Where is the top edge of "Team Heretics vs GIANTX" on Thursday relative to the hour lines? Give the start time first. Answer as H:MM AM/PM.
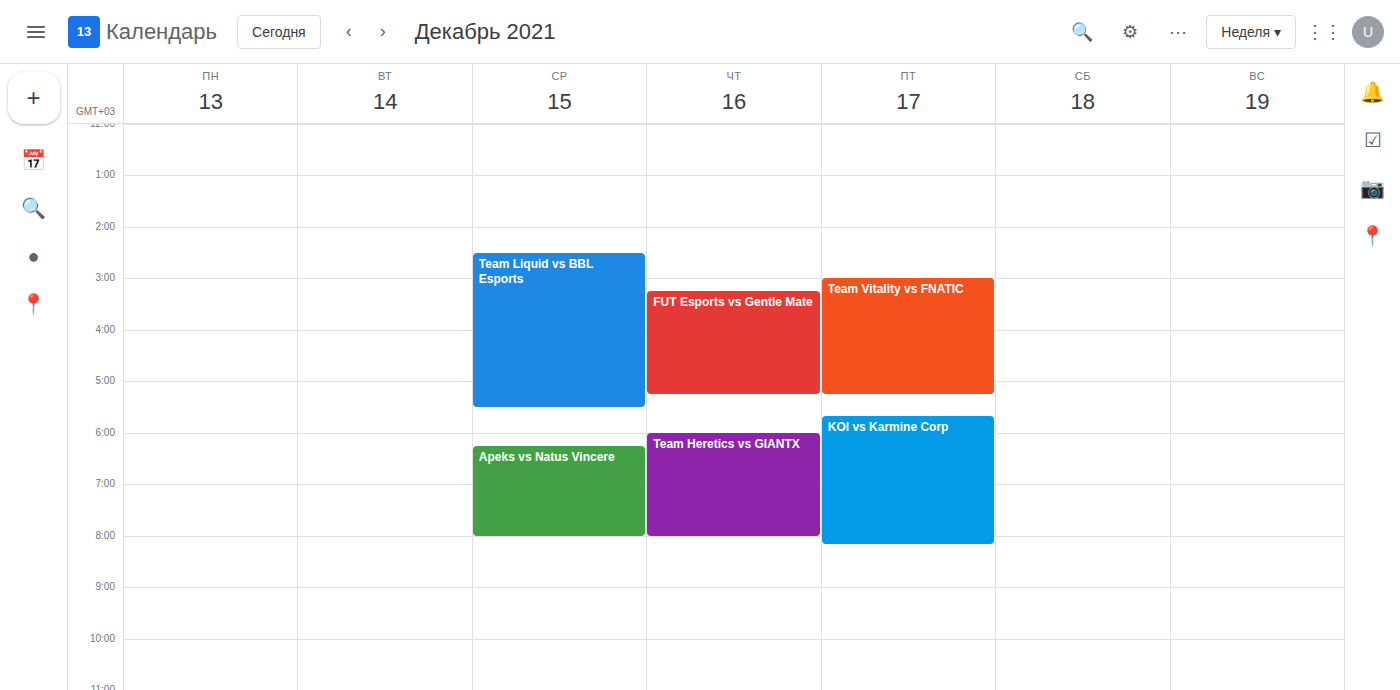
6:00 PM -- exactly on the 6 PM line.